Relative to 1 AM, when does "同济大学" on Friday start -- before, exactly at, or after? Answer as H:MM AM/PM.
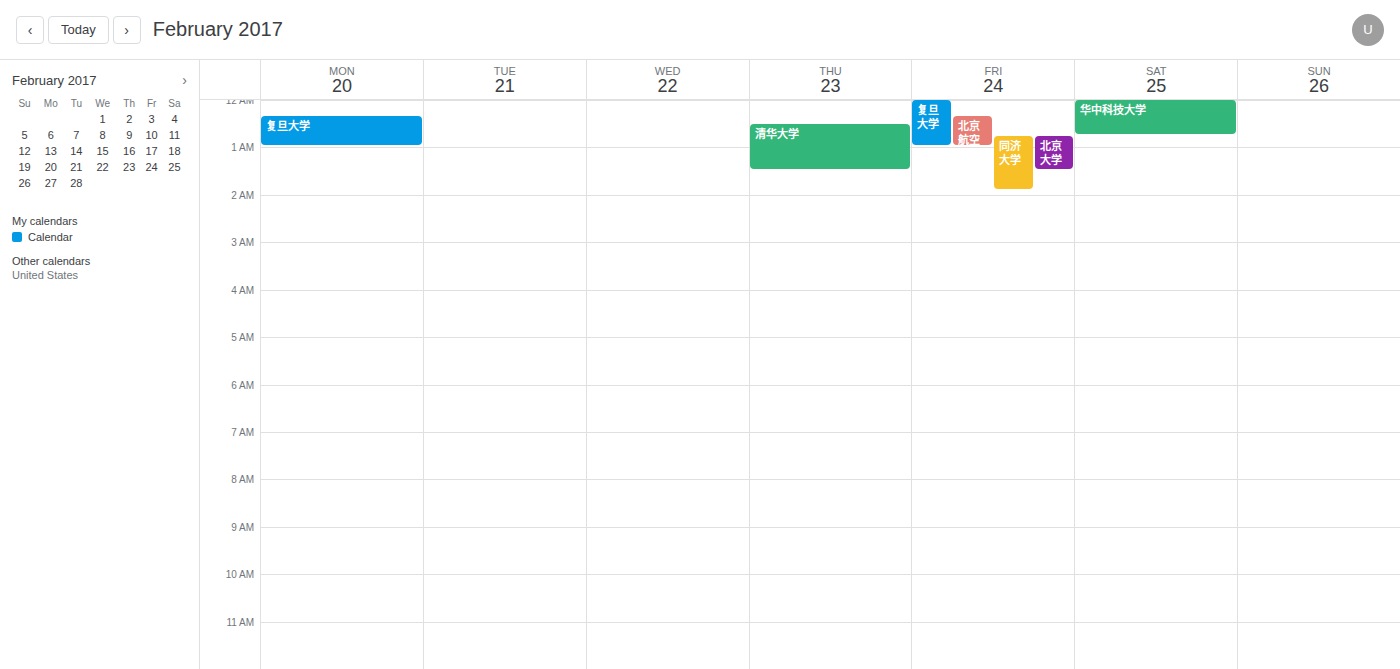
12:45 AM -- before 1 AM, 15 minutes above the 1 AM line.